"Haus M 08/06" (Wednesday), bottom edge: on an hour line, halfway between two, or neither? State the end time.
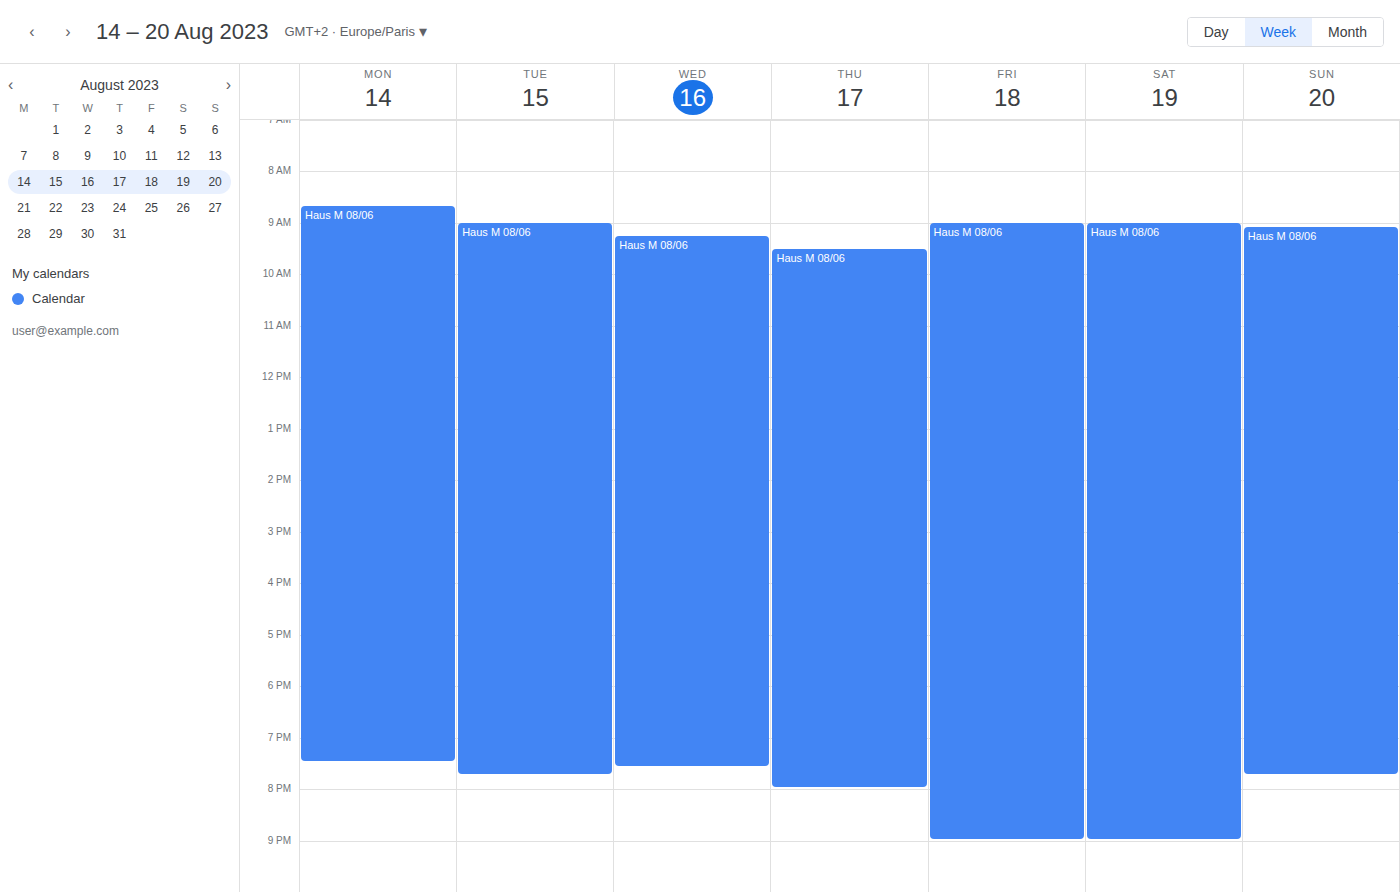
7:35 PM -- neither: 35 minutes below the 7 PM line and 25 minutes above the 8 PM line.